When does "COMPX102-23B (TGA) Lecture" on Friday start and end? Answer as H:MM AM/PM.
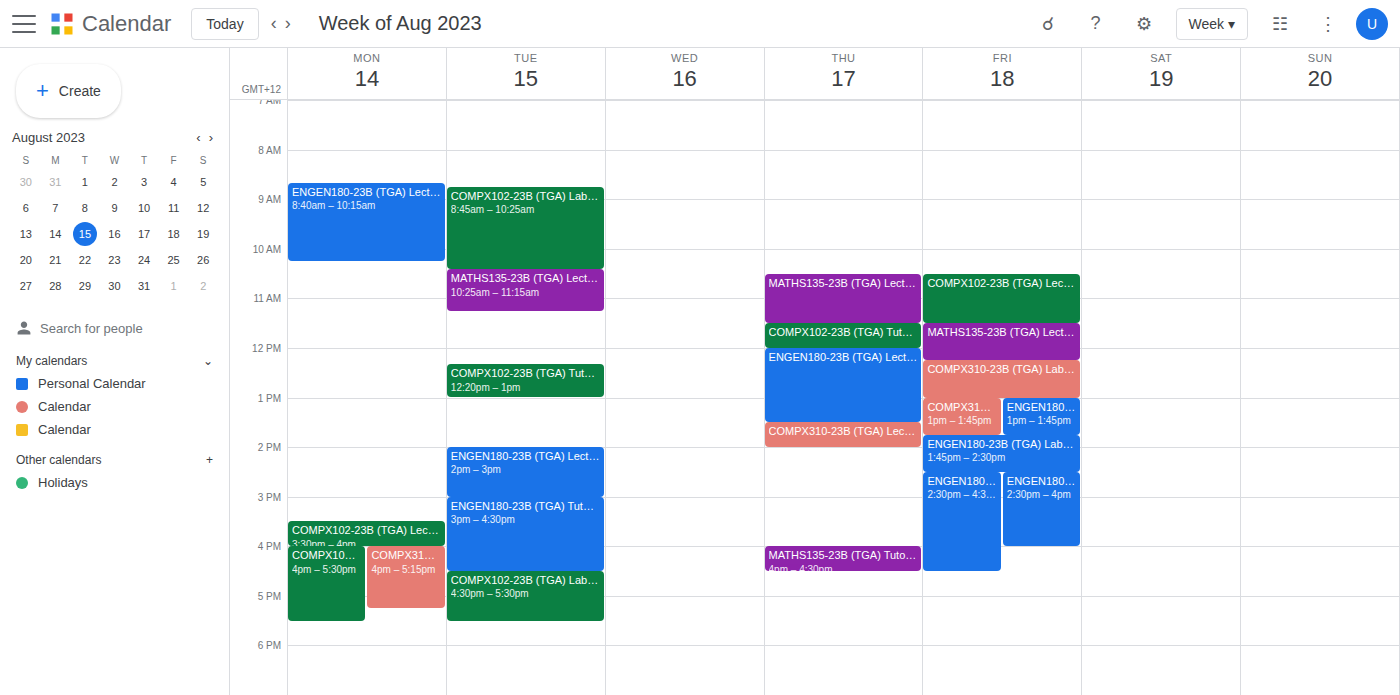
10:30 AM to 11:30 AM